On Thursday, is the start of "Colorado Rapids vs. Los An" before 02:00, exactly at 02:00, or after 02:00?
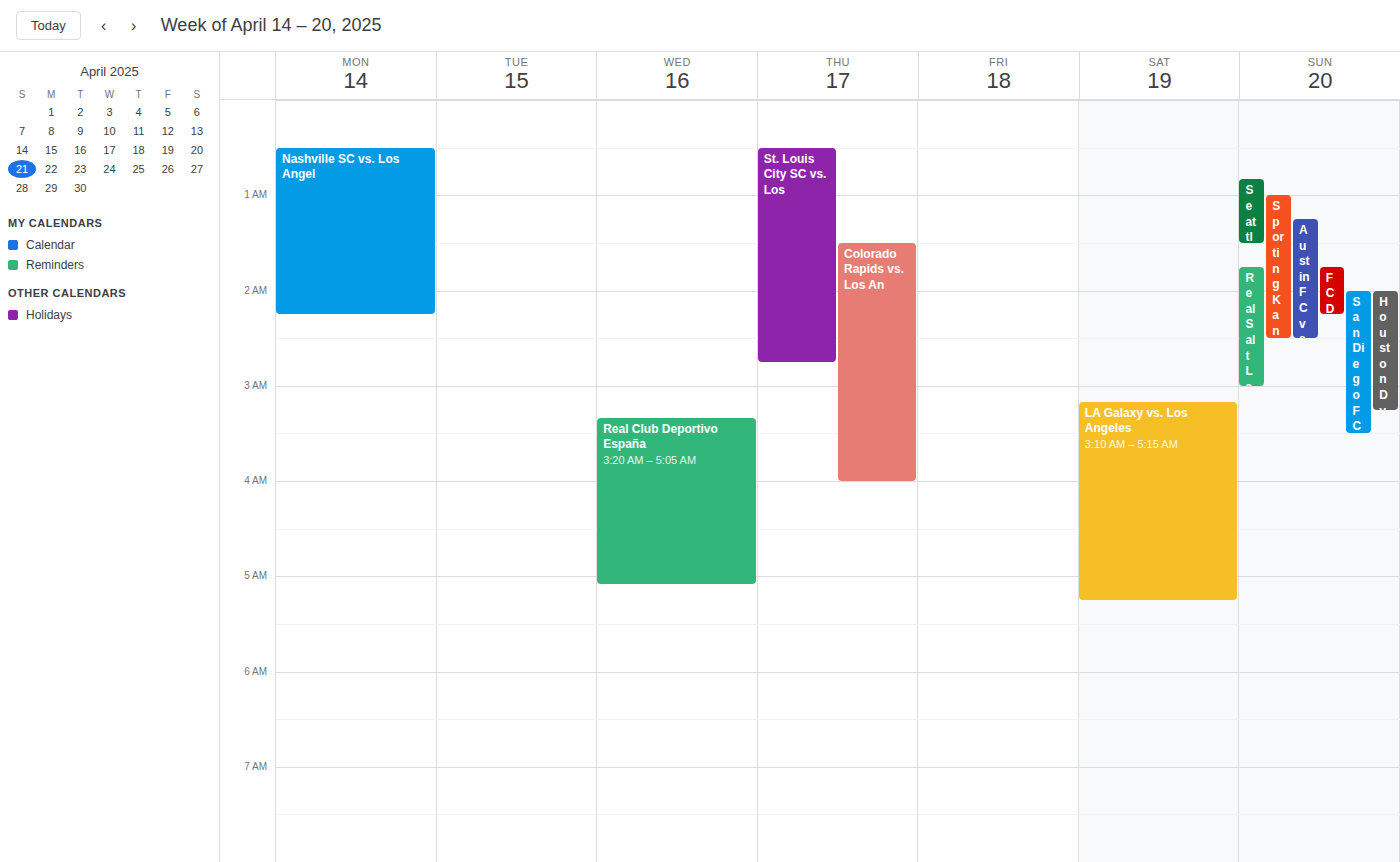
01:30 -- before 02:00, 30 minutes above the 02:00 line.